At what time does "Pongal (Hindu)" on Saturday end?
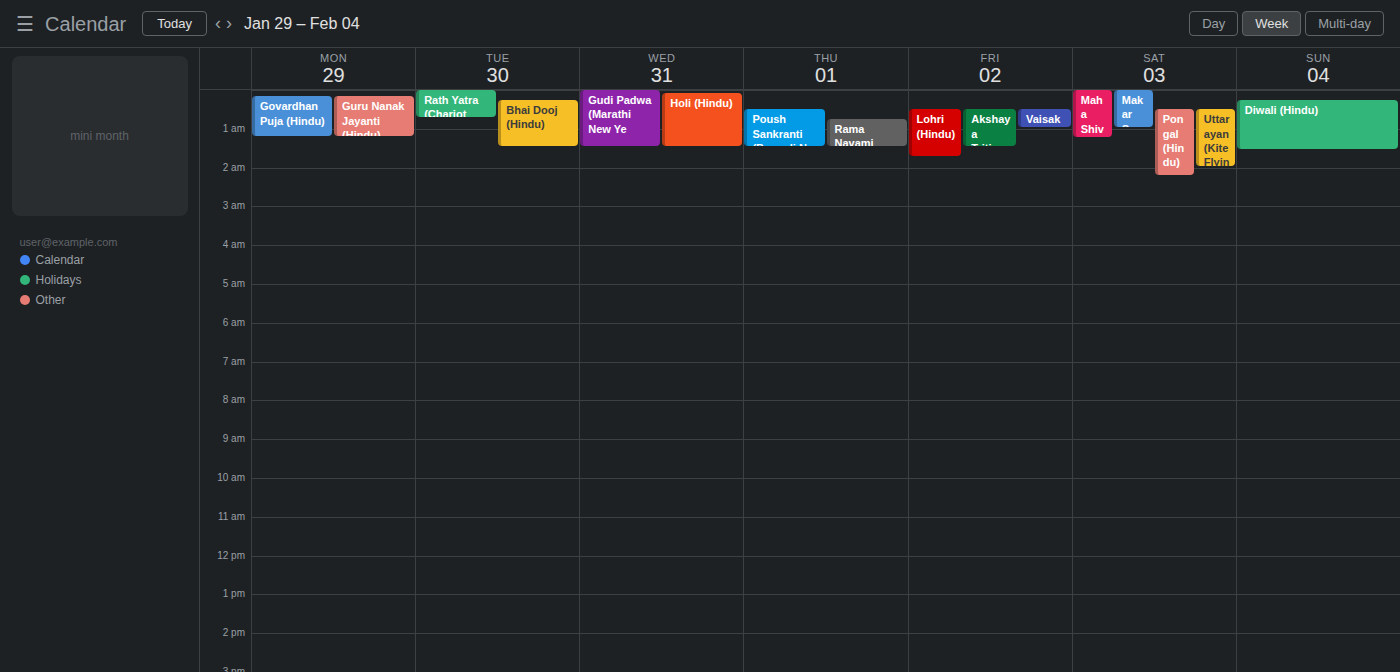
2:15 AM